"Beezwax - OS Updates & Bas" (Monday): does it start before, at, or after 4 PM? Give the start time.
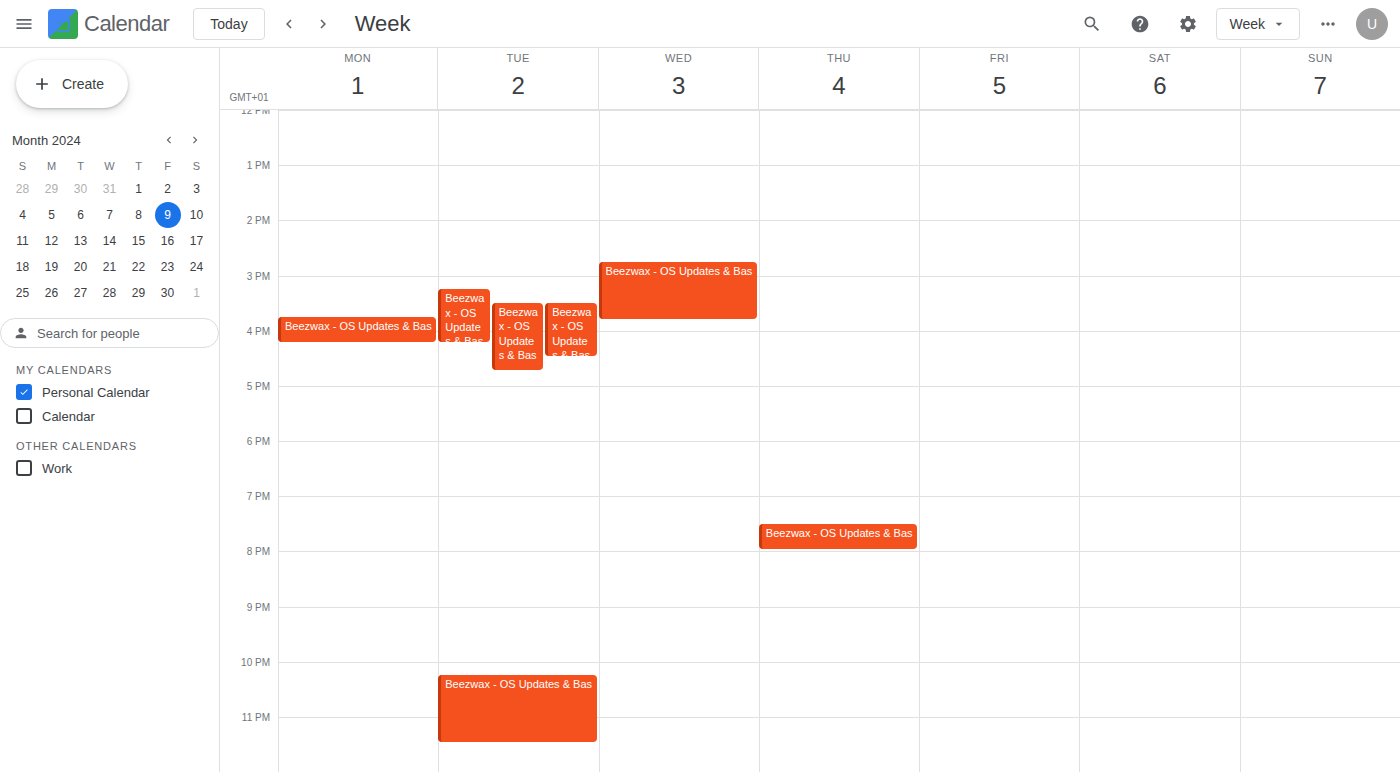
3:45 PM -- before 4 PM, 15 minutes above the 4 PM line.